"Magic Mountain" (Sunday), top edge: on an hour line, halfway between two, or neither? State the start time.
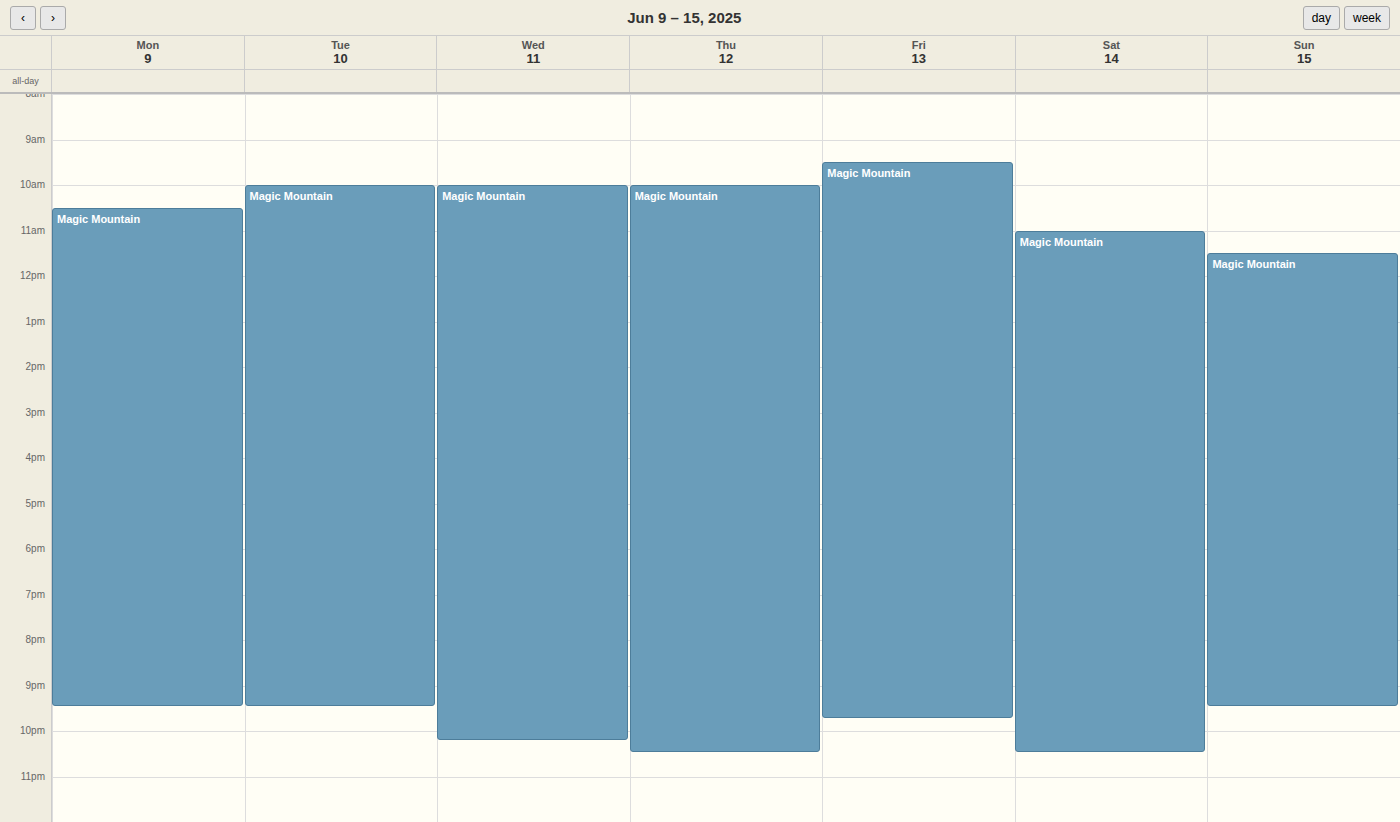
11:30 AM -- halfway between the 11 AM and 12 PM lines.